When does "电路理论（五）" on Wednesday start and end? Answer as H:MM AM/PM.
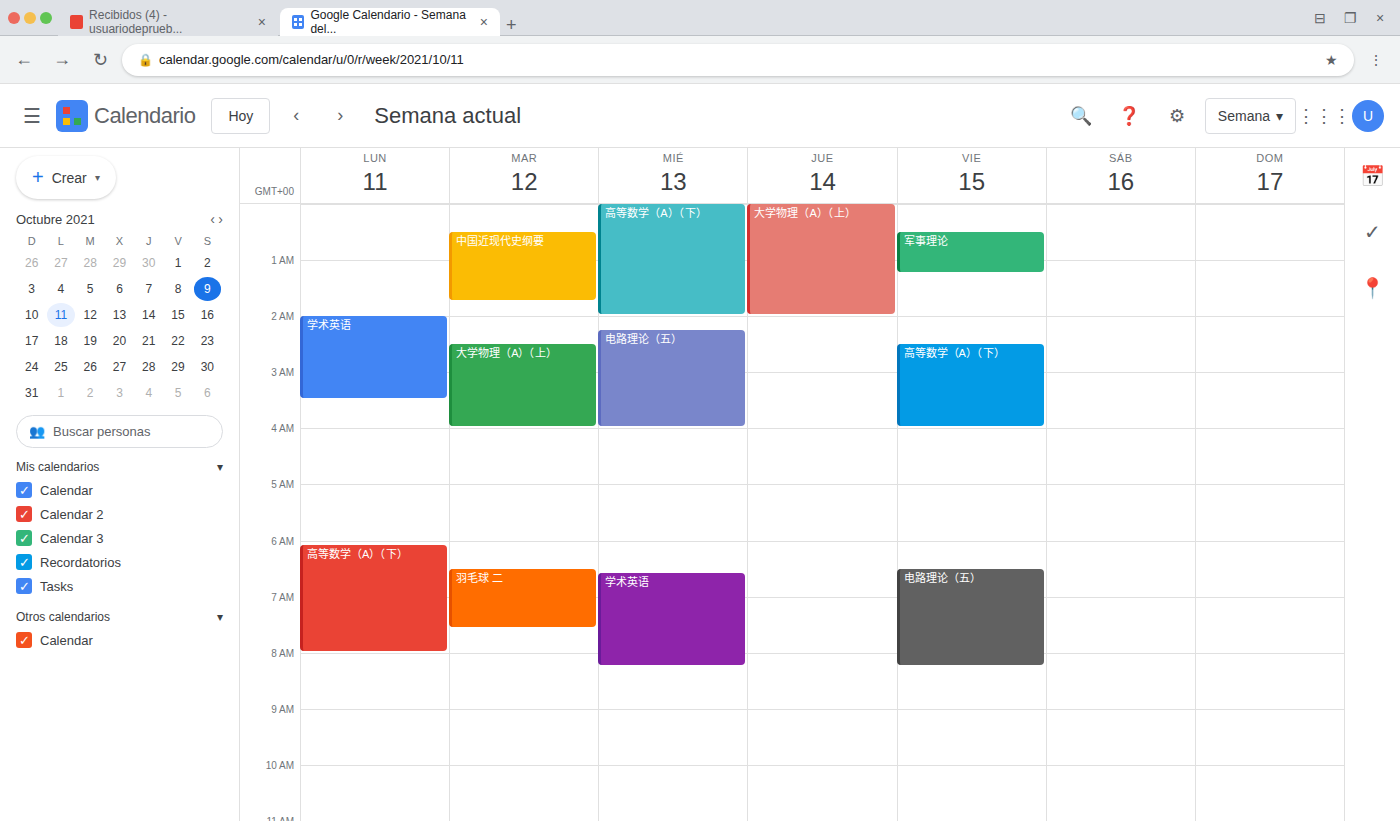
2:15 AM to 4:00 AM